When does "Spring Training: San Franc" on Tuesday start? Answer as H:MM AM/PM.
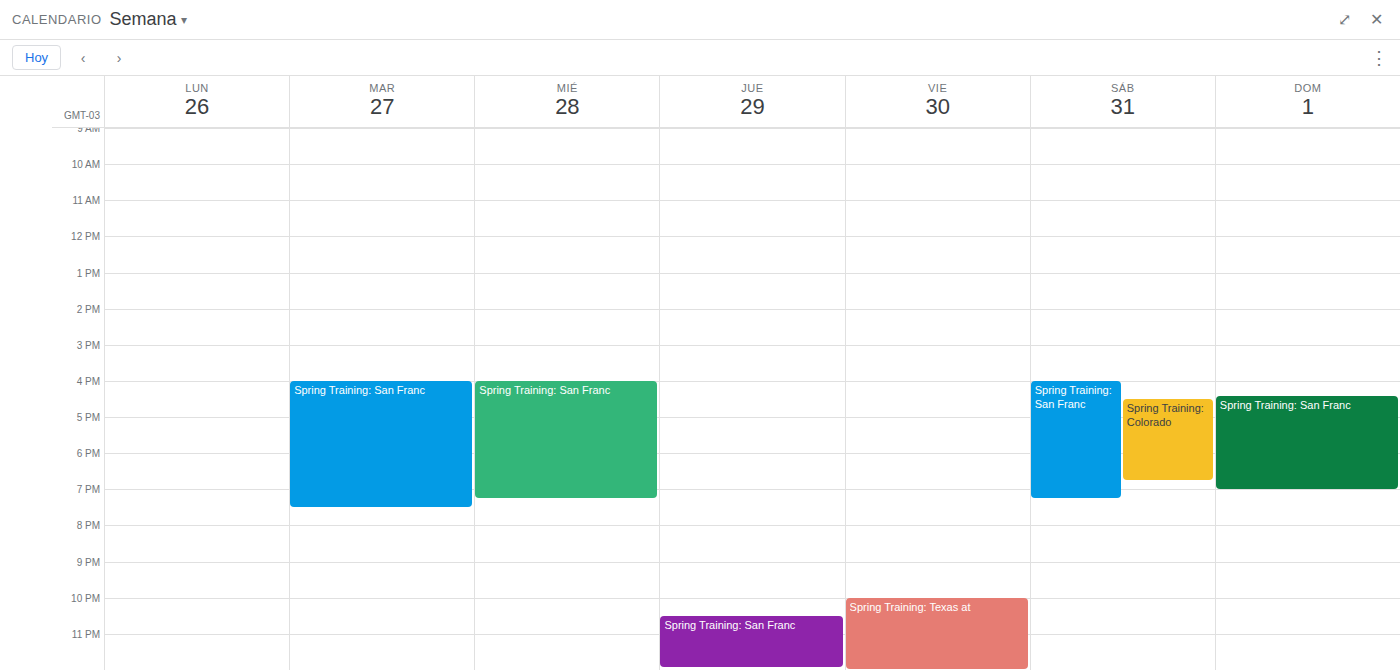
4:00 PM